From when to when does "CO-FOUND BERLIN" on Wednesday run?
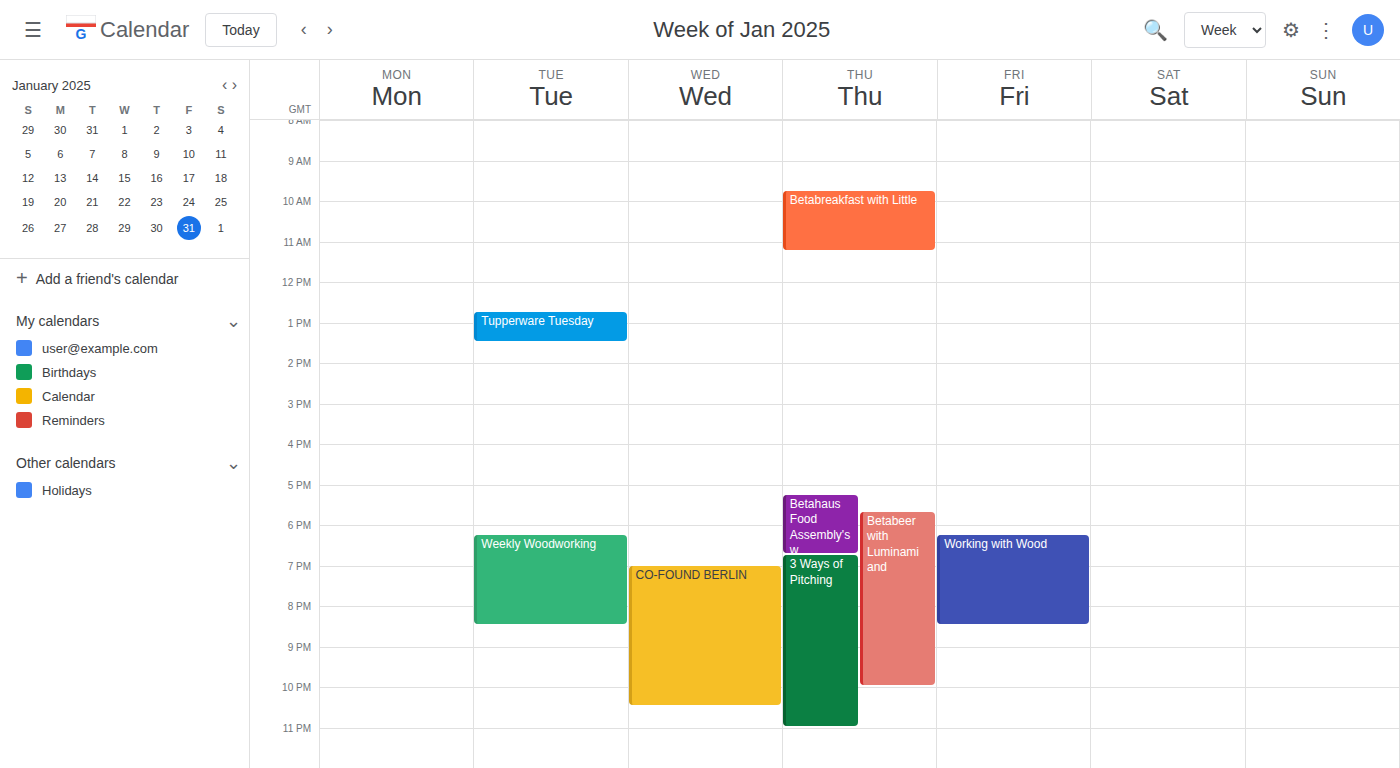
7:00 PM to 10:30 PM